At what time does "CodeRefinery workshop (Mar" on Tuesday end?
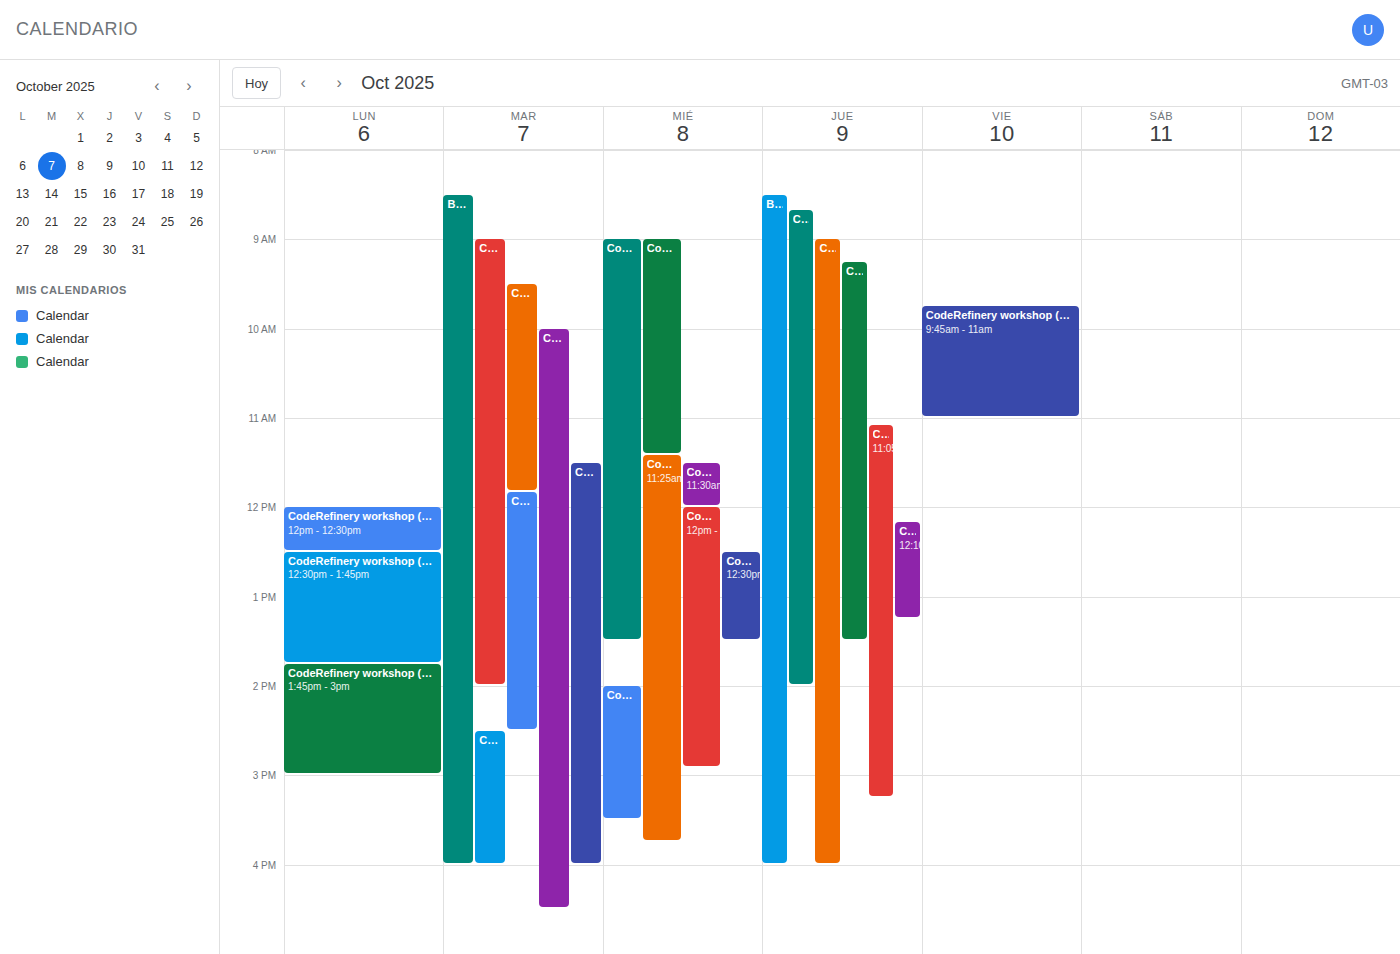
14:00